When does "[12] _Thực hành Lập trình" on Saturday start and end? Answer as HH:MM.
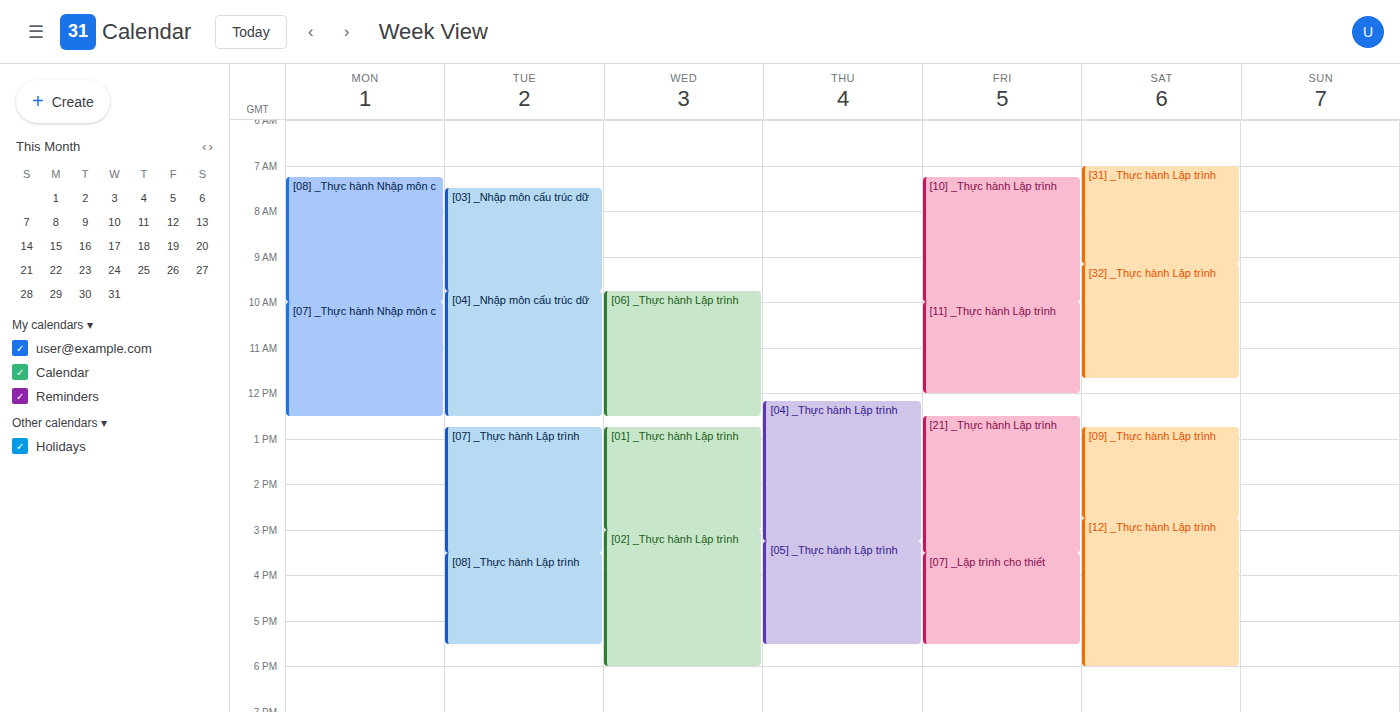
14:45 to 18:00